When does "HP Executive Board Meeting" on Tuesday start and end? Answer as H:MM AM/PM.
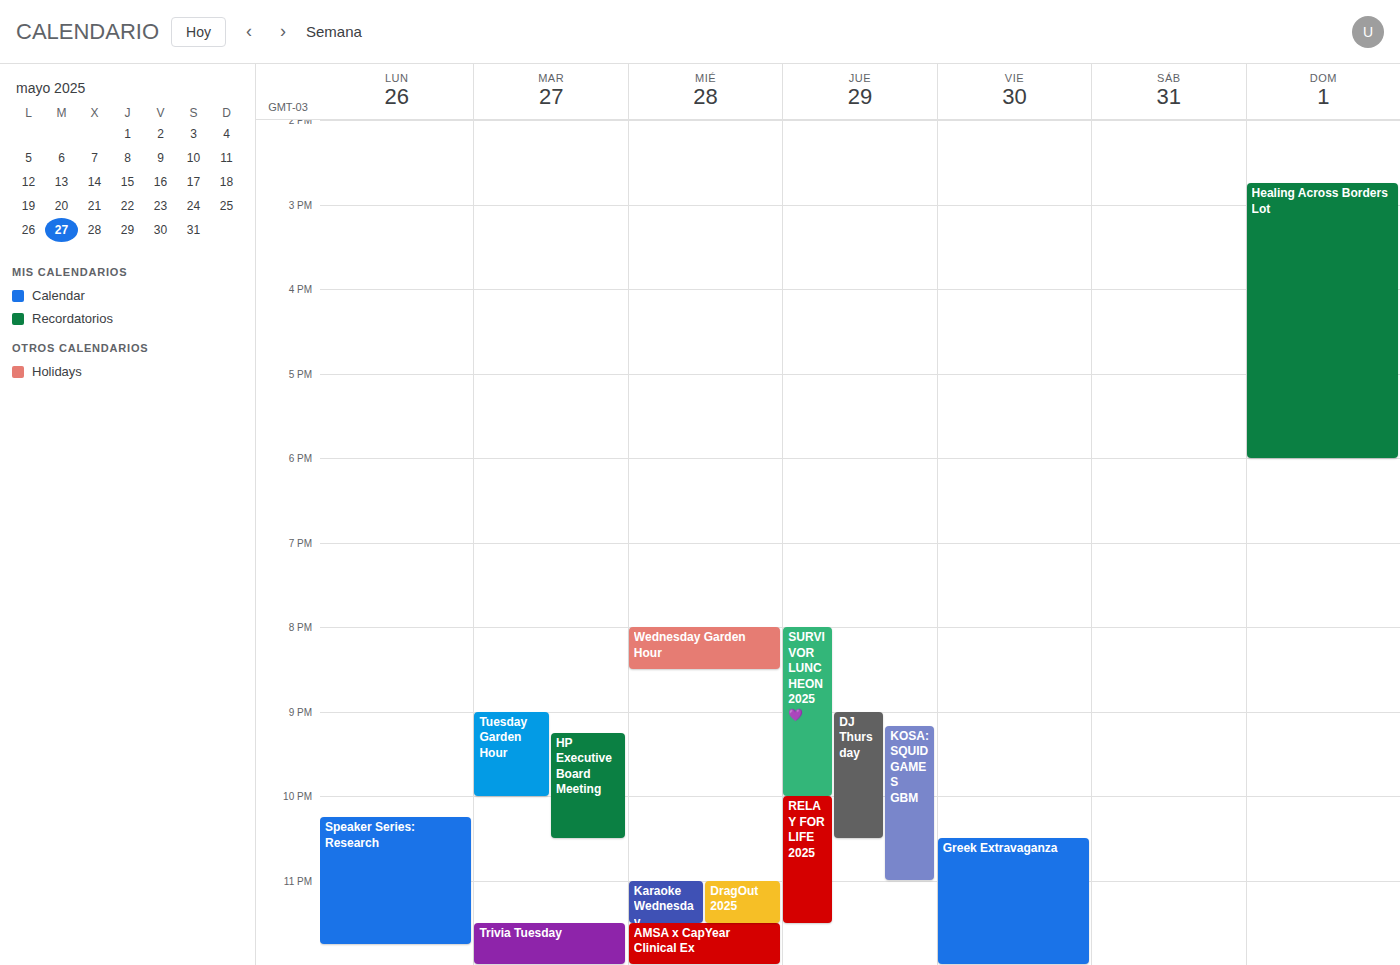
9:15 PM to 10:30 PM